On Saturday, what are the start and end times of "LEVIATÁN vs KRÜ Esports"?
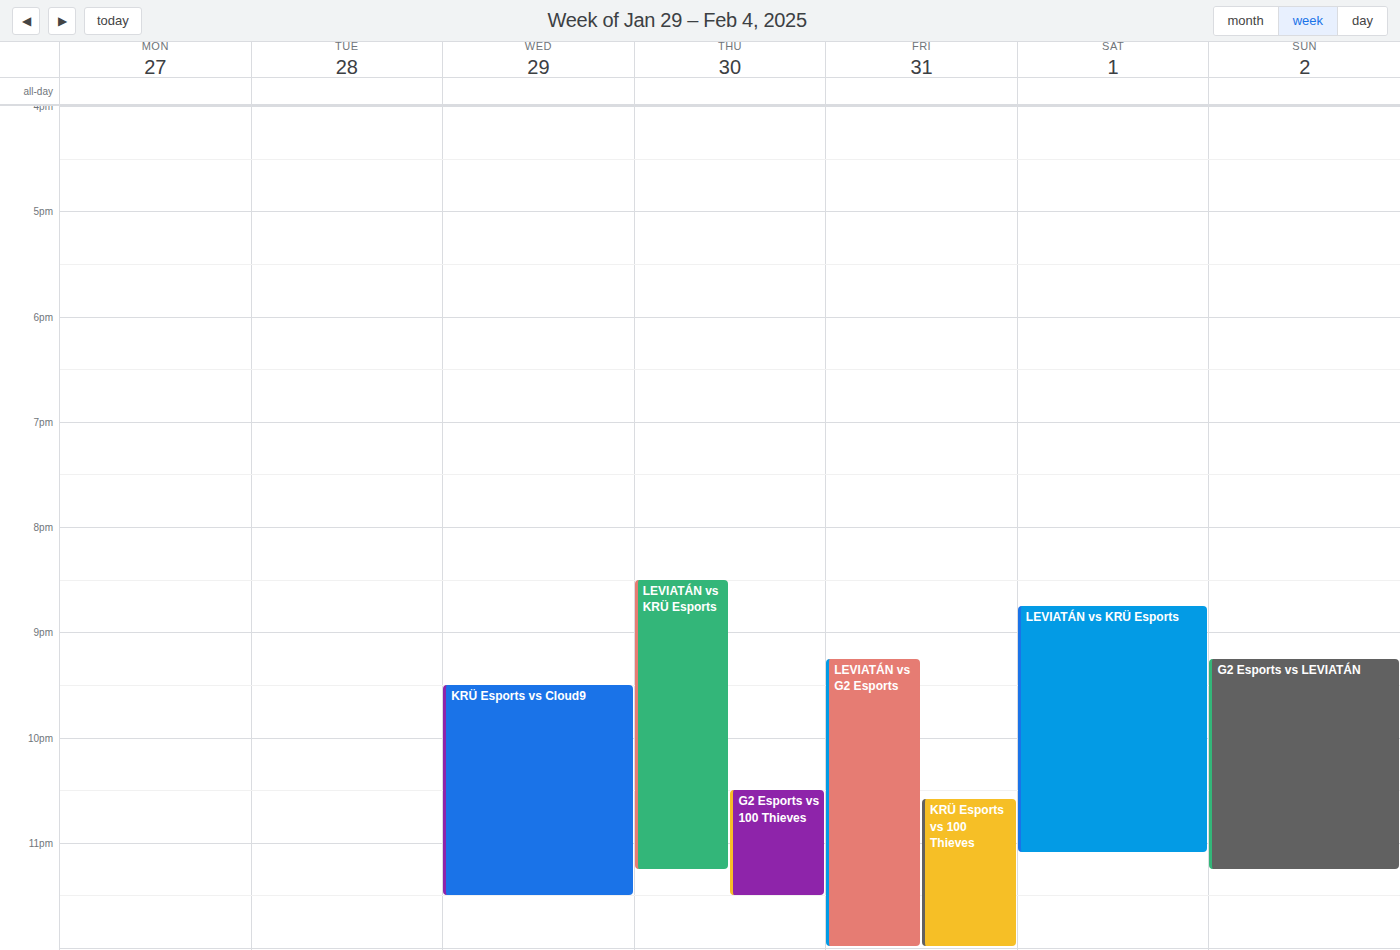
20:45 to 23:05